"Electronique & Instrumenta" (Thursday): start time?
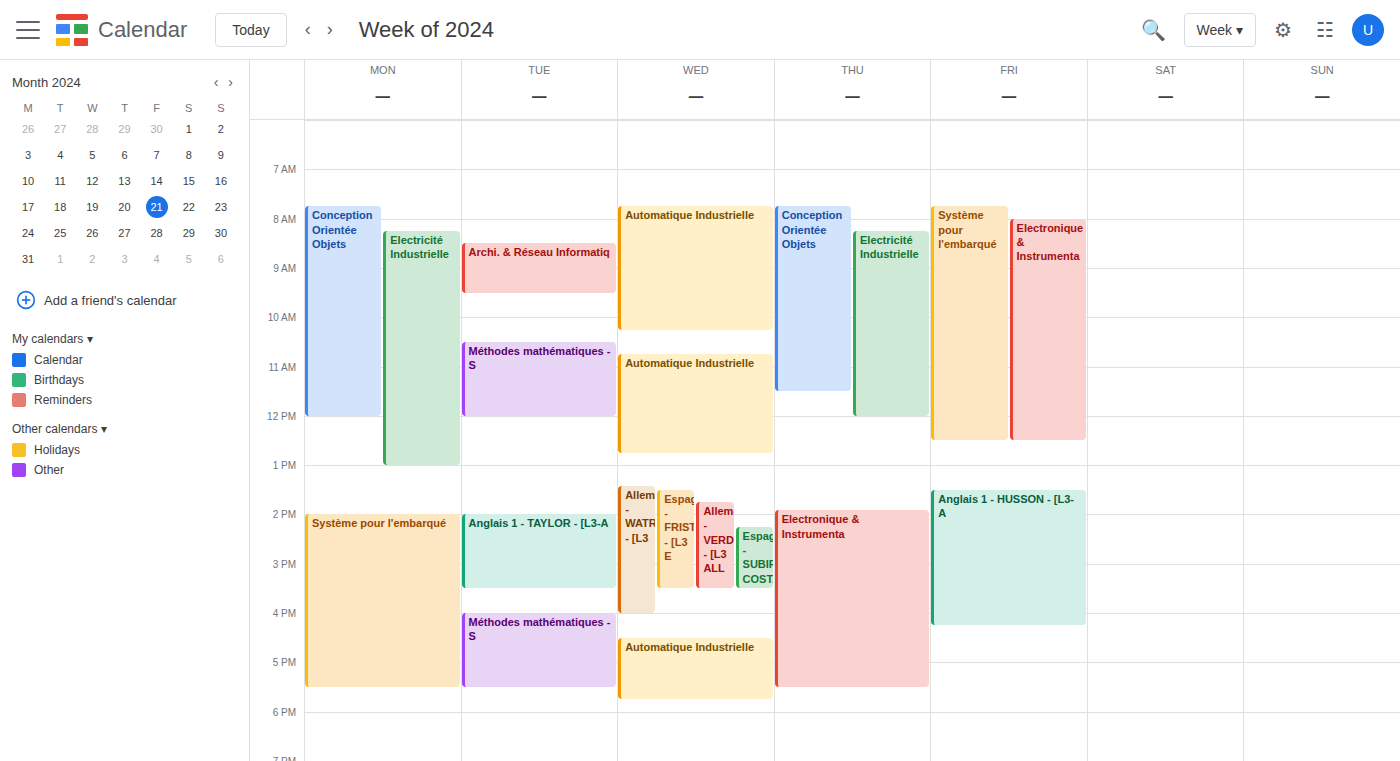
1:55 PM